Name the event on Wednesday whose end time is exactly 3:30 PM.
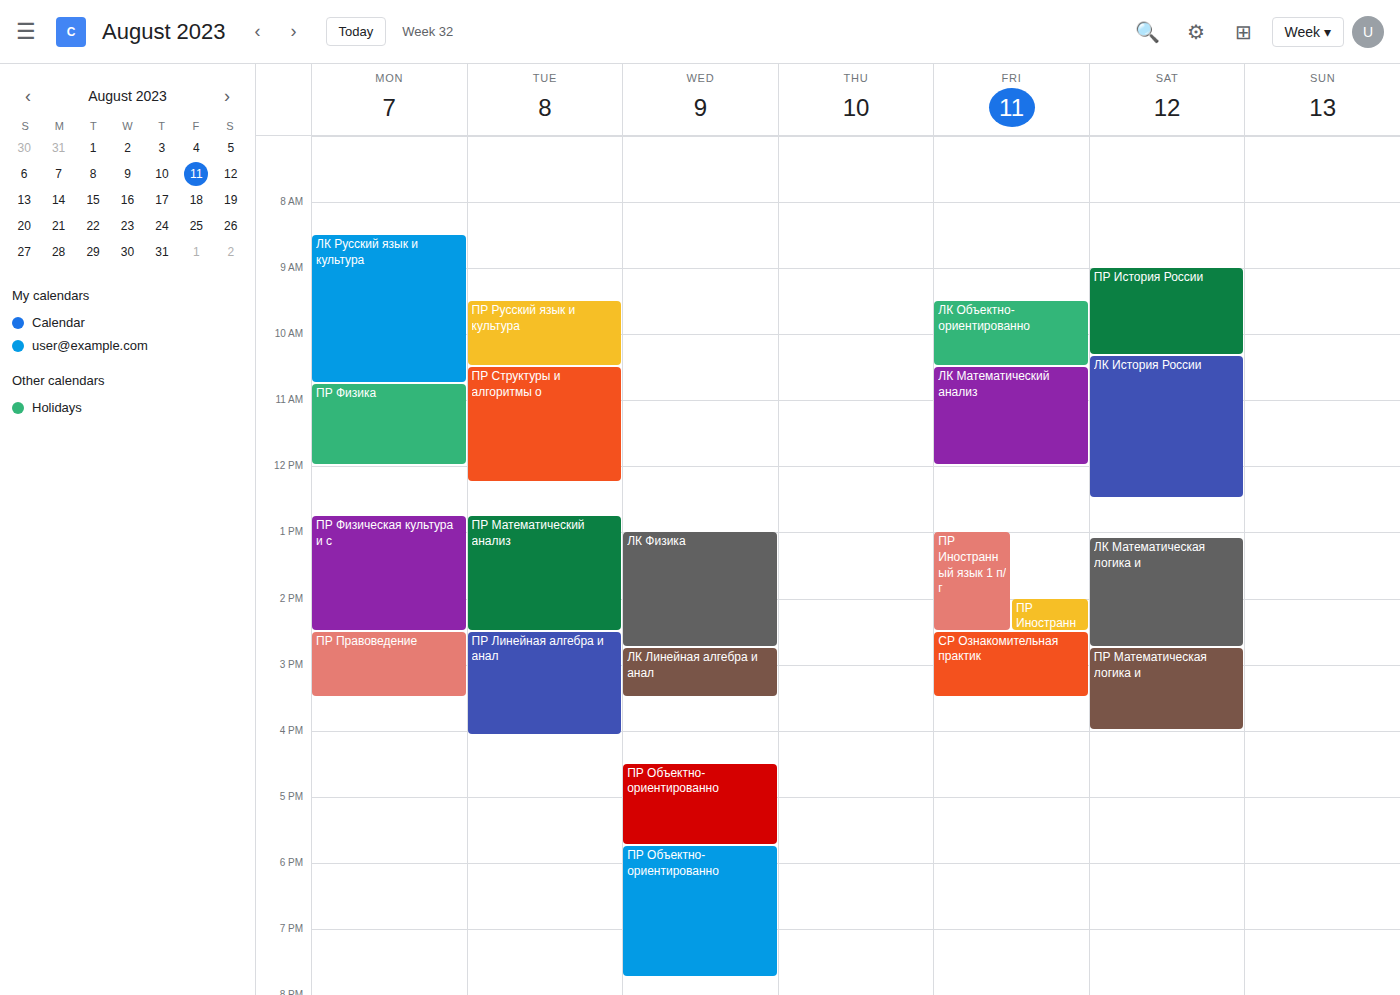
"ЛК Линейная алгебра и анал"